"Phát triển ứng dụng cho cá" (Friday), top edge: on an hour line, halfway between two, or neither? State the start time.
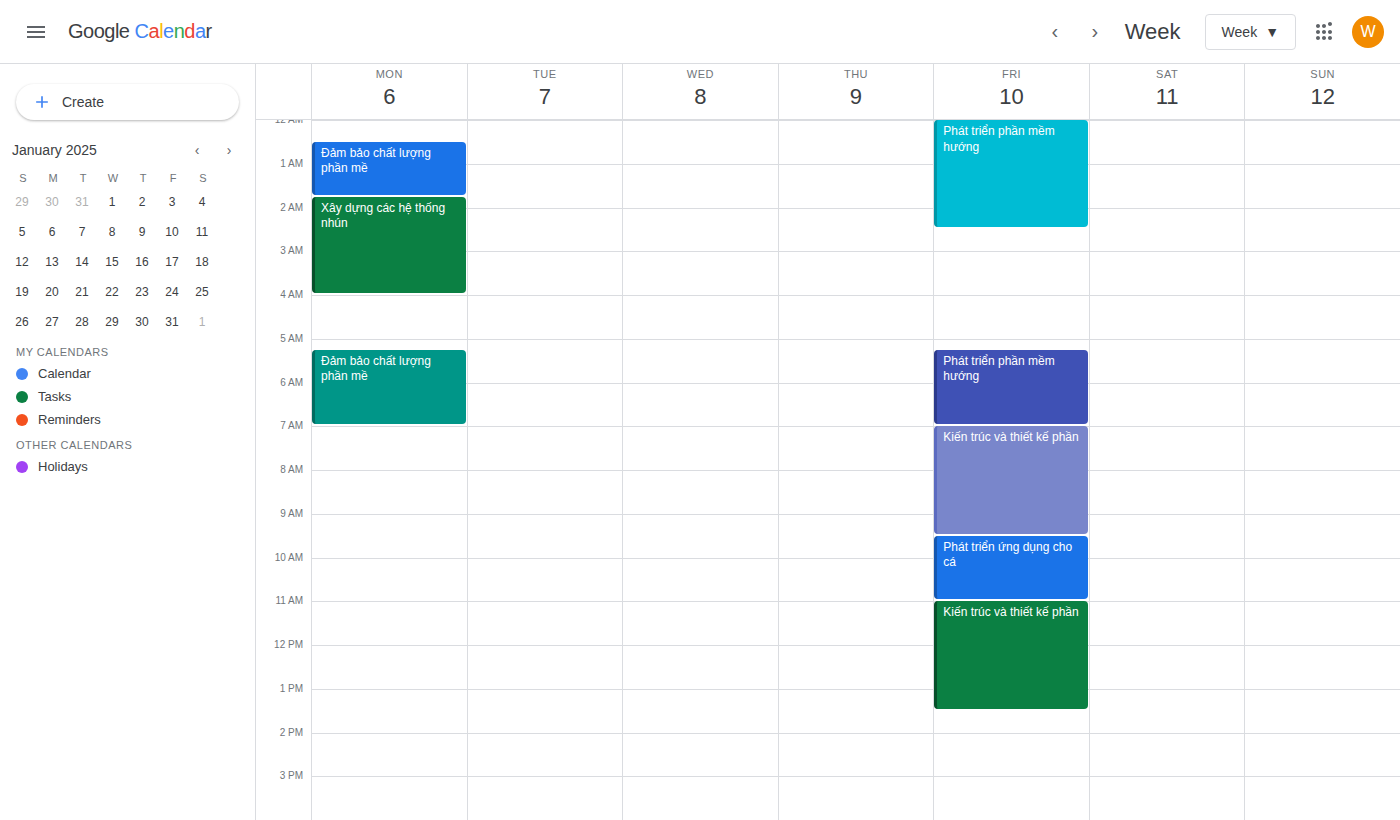
9:30 AM -- halfway between the 9 AM and 10 AM lines.